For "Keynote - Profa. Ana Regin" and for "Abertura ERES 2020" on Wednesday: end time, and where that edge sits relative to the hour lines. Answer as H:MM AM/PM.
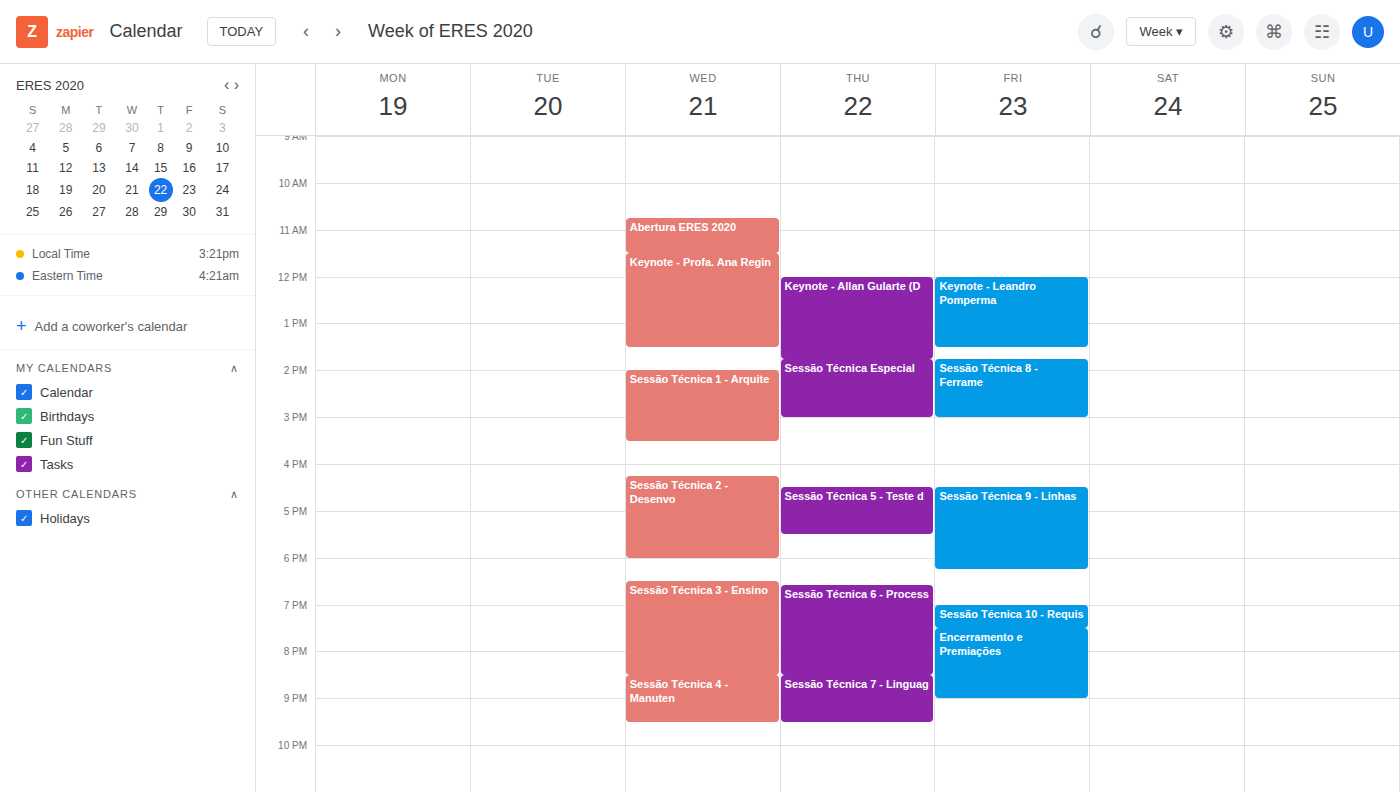
"Keynote - Profa. Ana Regin": 1:30 PM, halfway between the 1 PM and 2 PM lines. "Abertura ERES 2020": 11:30 AM, halfway between the 11 AM and 12 PM lines.